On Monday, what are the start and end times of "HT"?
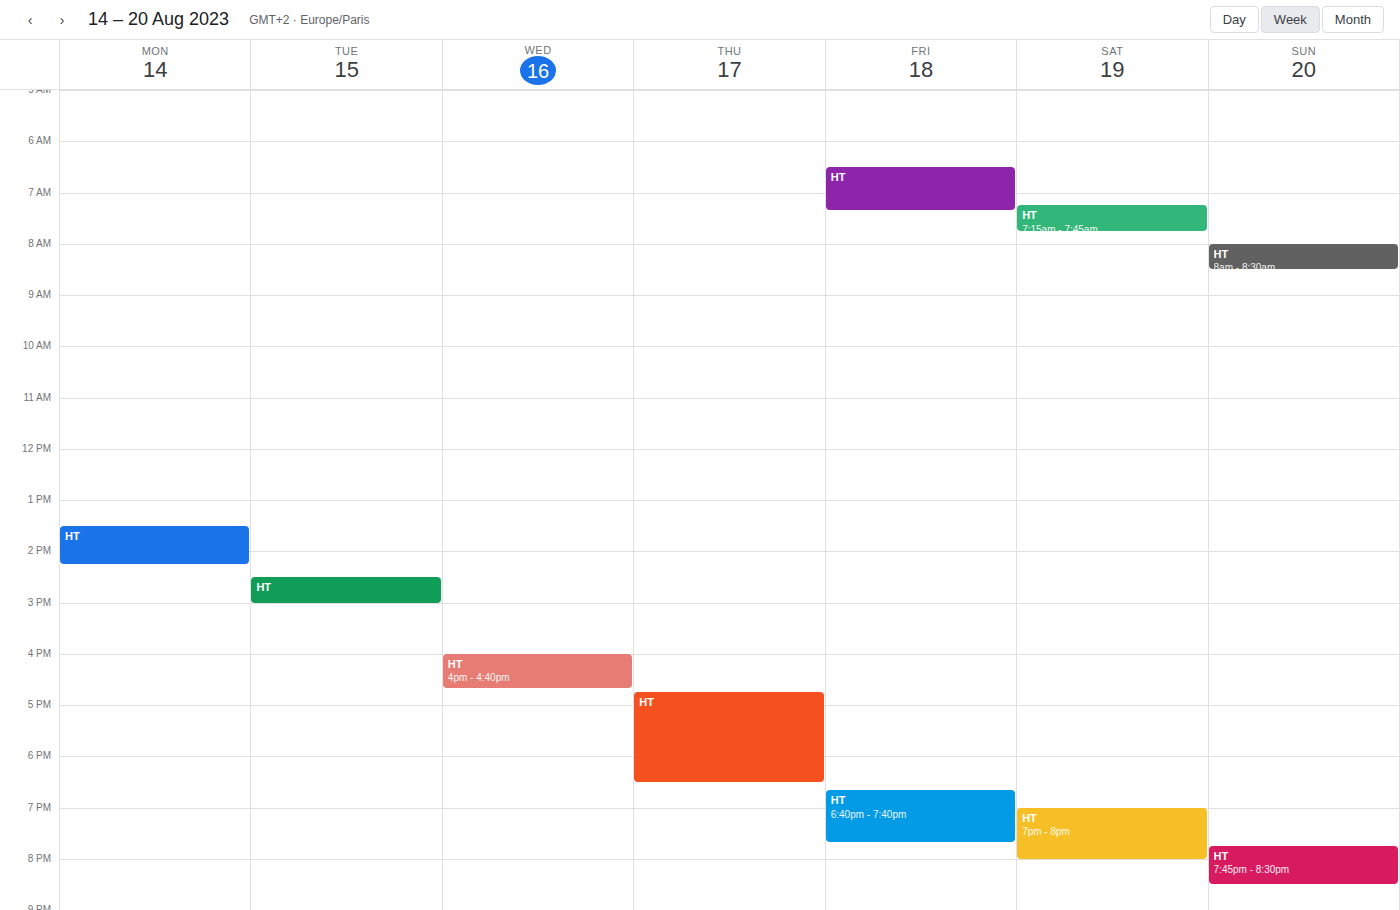
1:30 PM to 2:15 PM